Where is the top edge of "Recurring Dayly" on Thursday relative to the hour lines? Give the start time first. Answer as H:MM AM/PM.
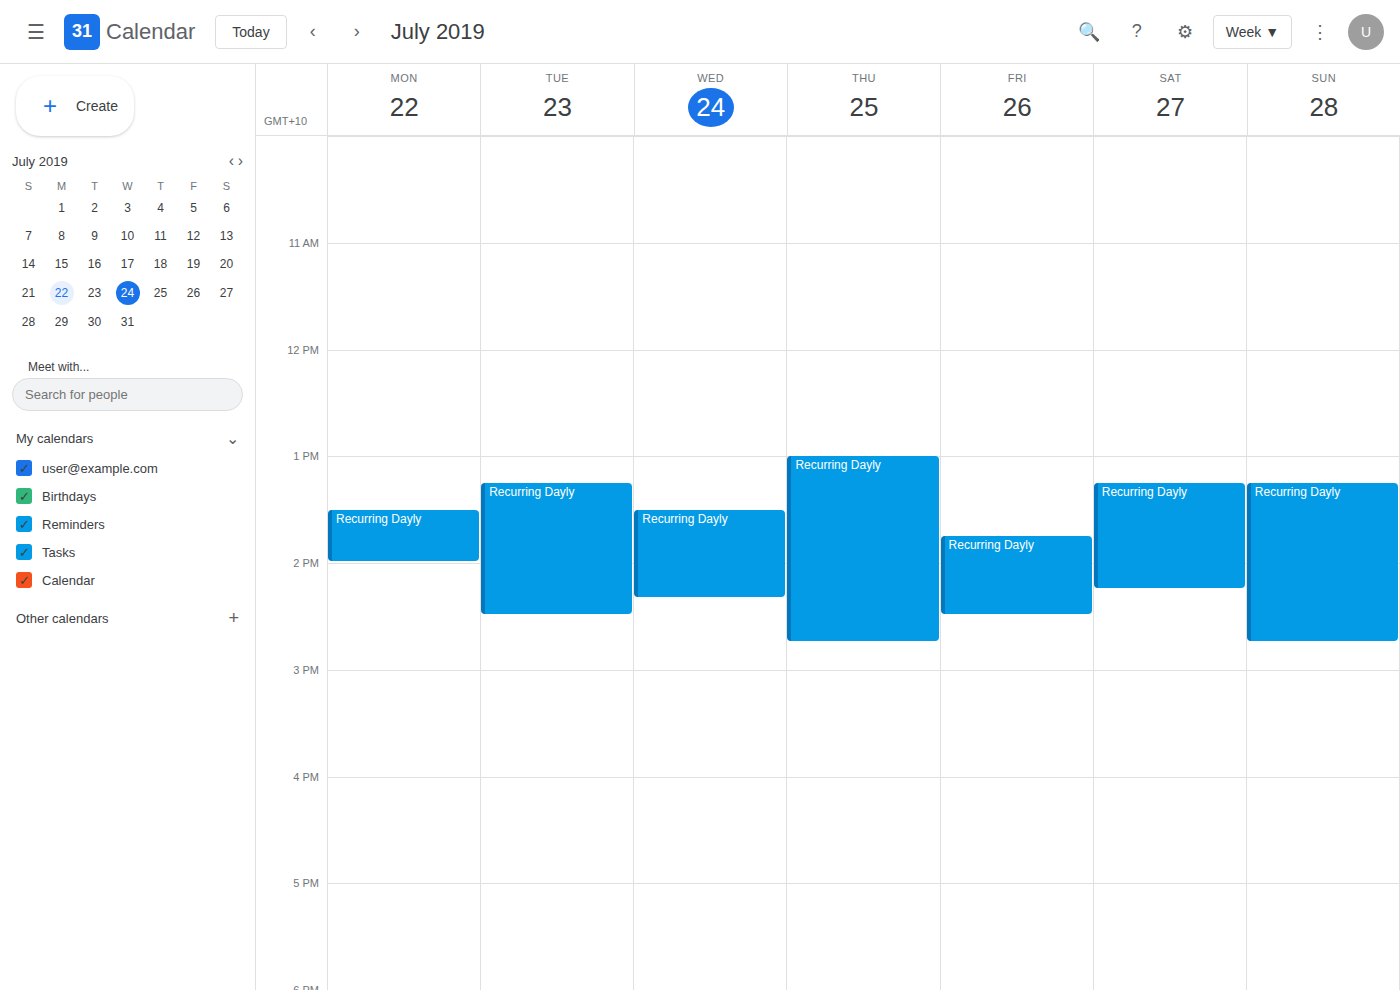
1:00 PM -- exactly on the 1 PM line.